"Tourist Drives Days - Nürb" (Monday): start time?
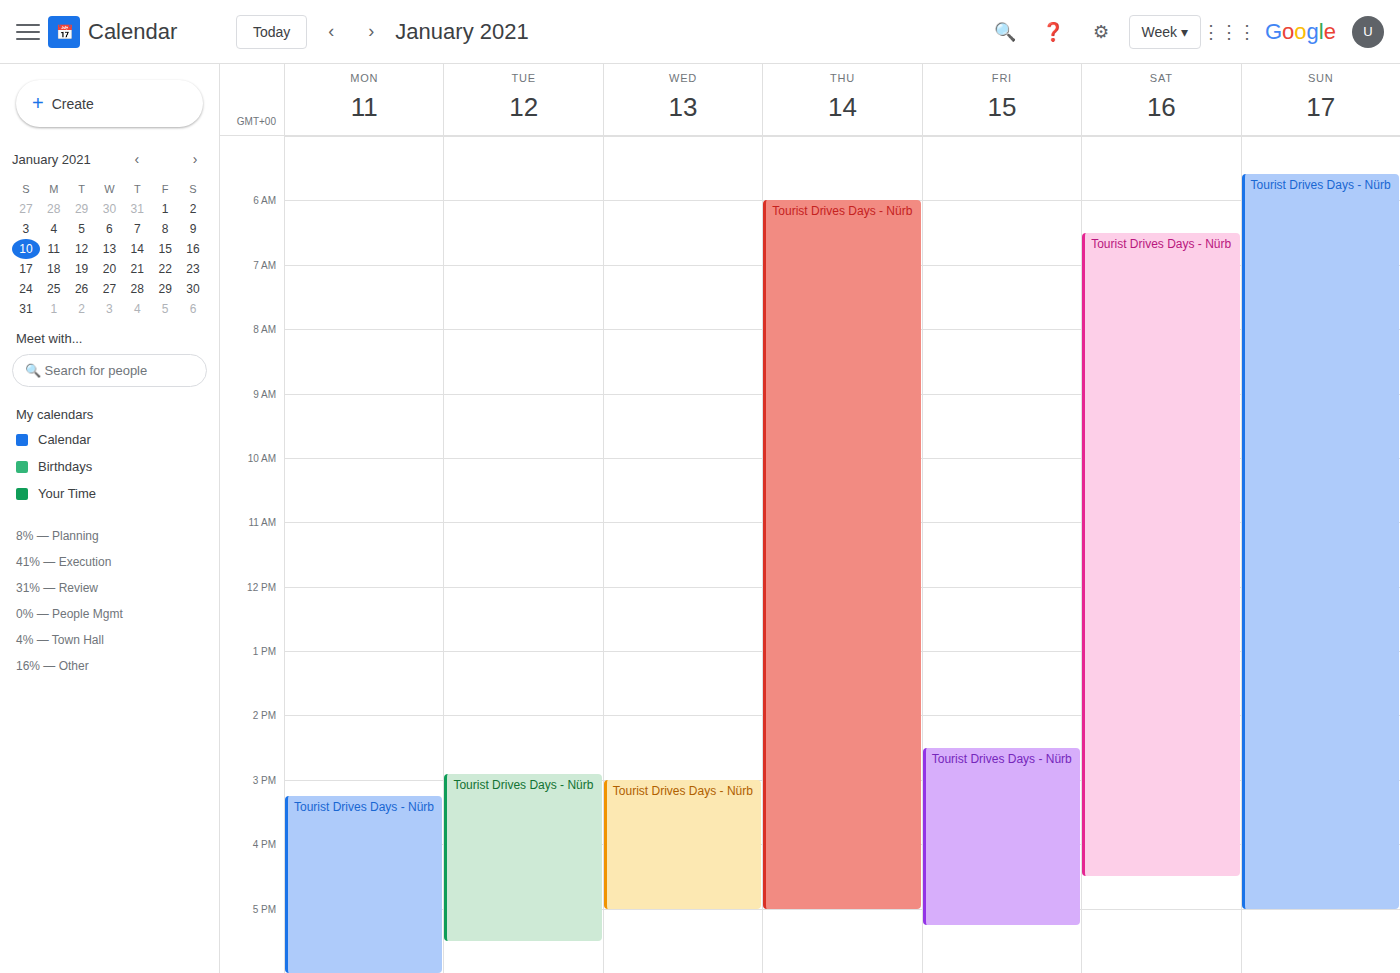
15:15